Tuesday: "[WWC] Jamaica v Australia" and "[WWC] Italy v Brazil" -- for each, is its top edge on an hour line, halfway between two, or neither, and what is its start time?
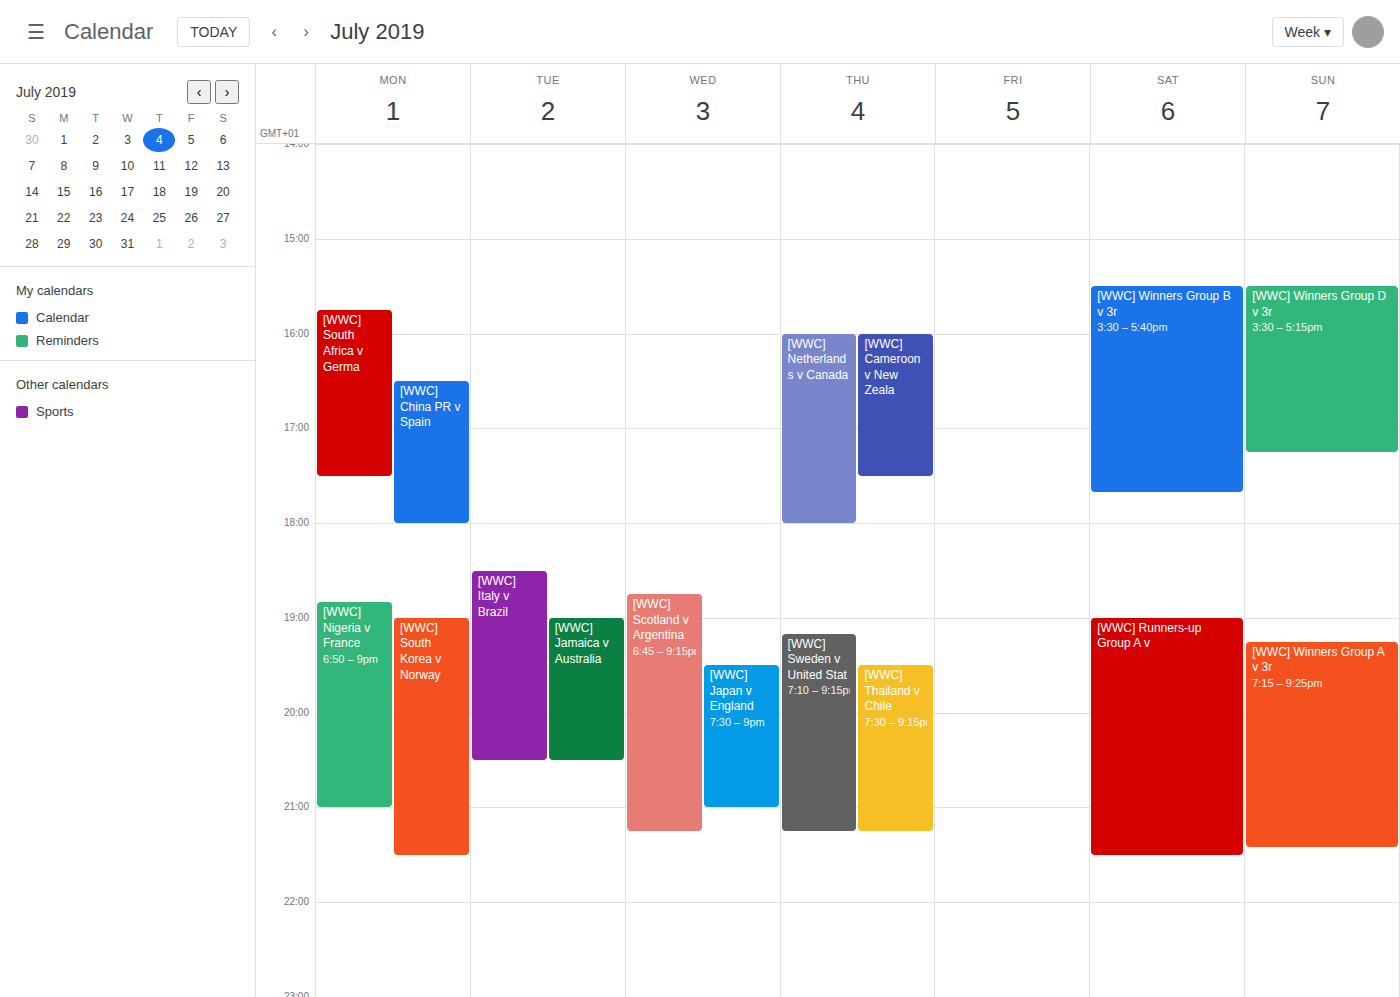
"[WWC] Jamaica v Australia": 7:00 PM, exactly on the 7 PM line. "[WWC] Italy v Brazil": 6:30 PM, halfway between the 6 PM and 7 PM lines.